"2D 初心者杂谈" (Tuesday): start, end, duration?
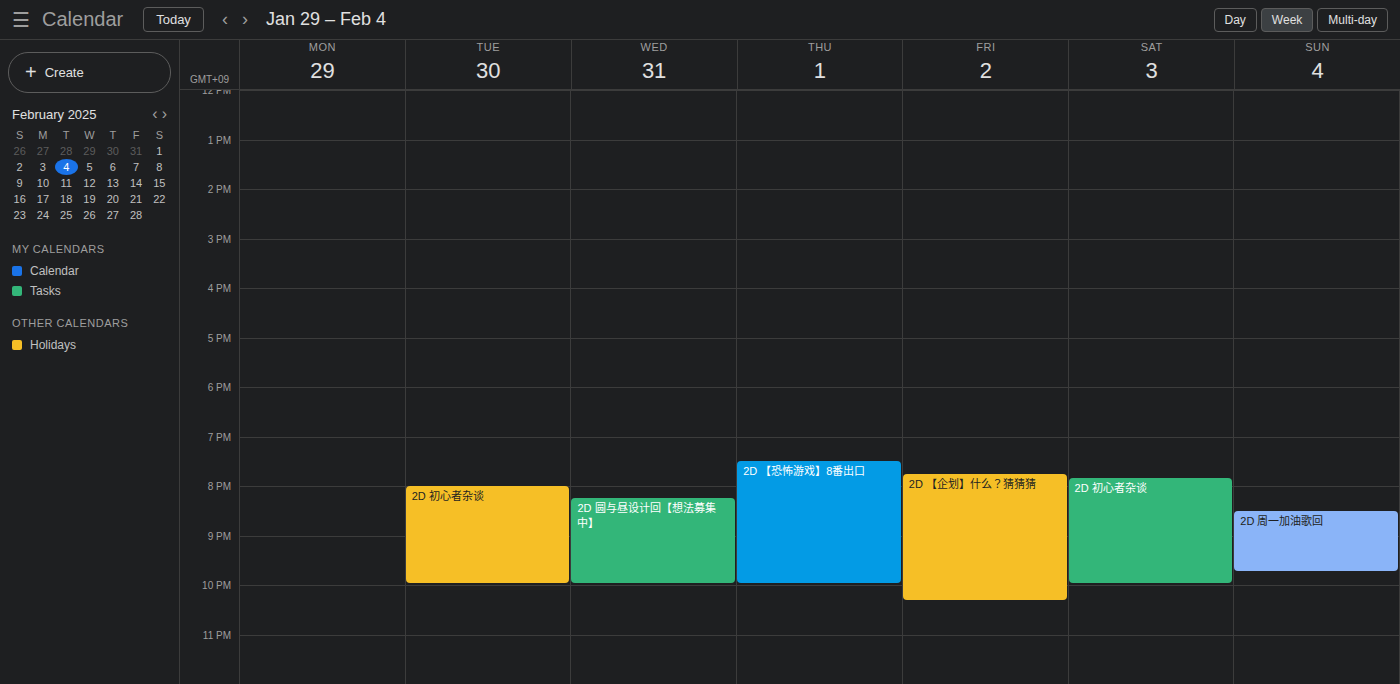
8:00 PM to 10:00 PM, 2 hours